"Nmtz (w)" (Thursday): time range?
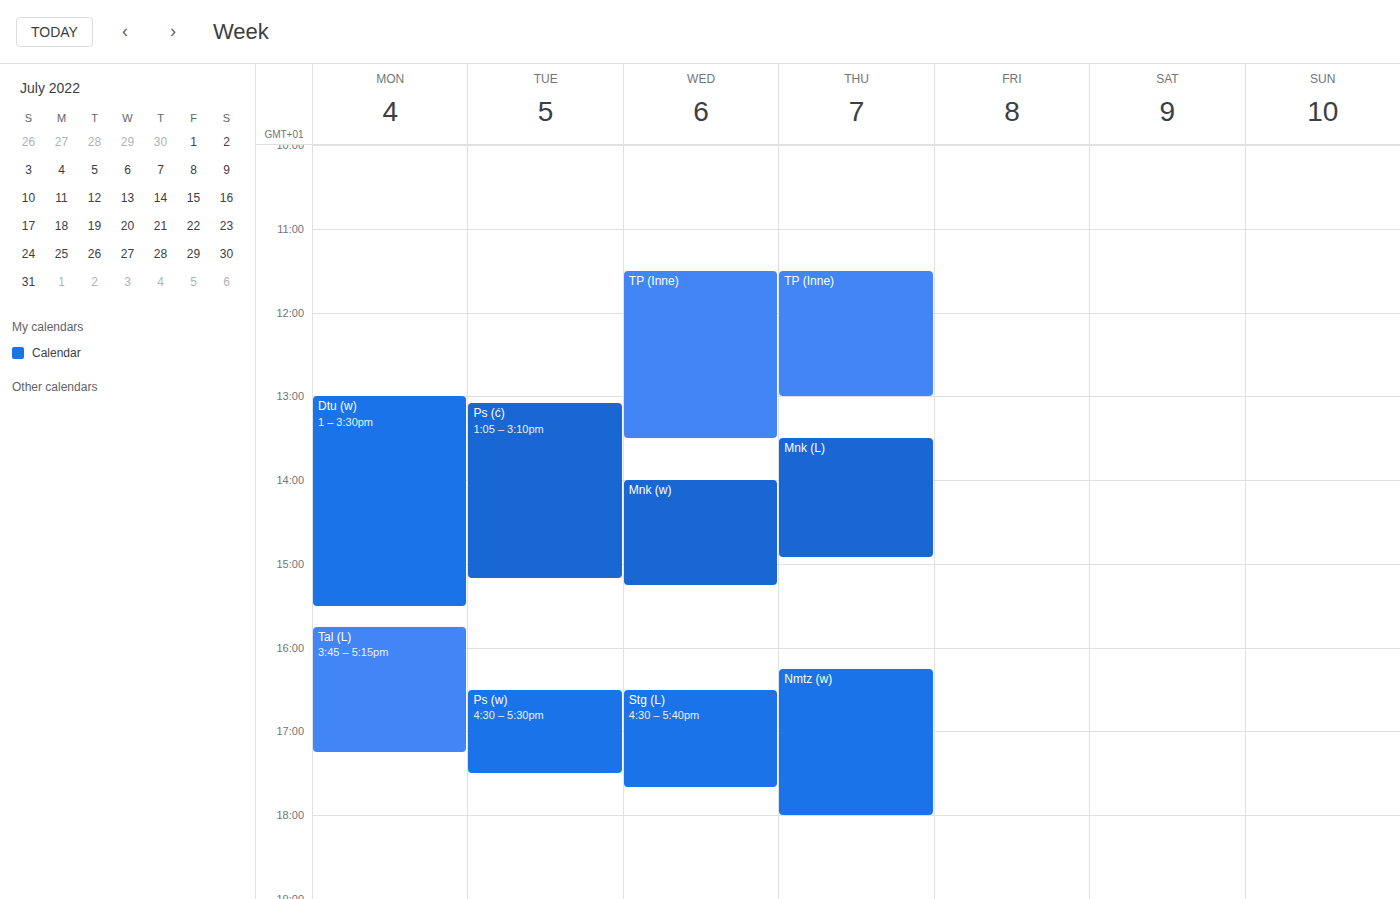
4:15 PM to 6:00 PM